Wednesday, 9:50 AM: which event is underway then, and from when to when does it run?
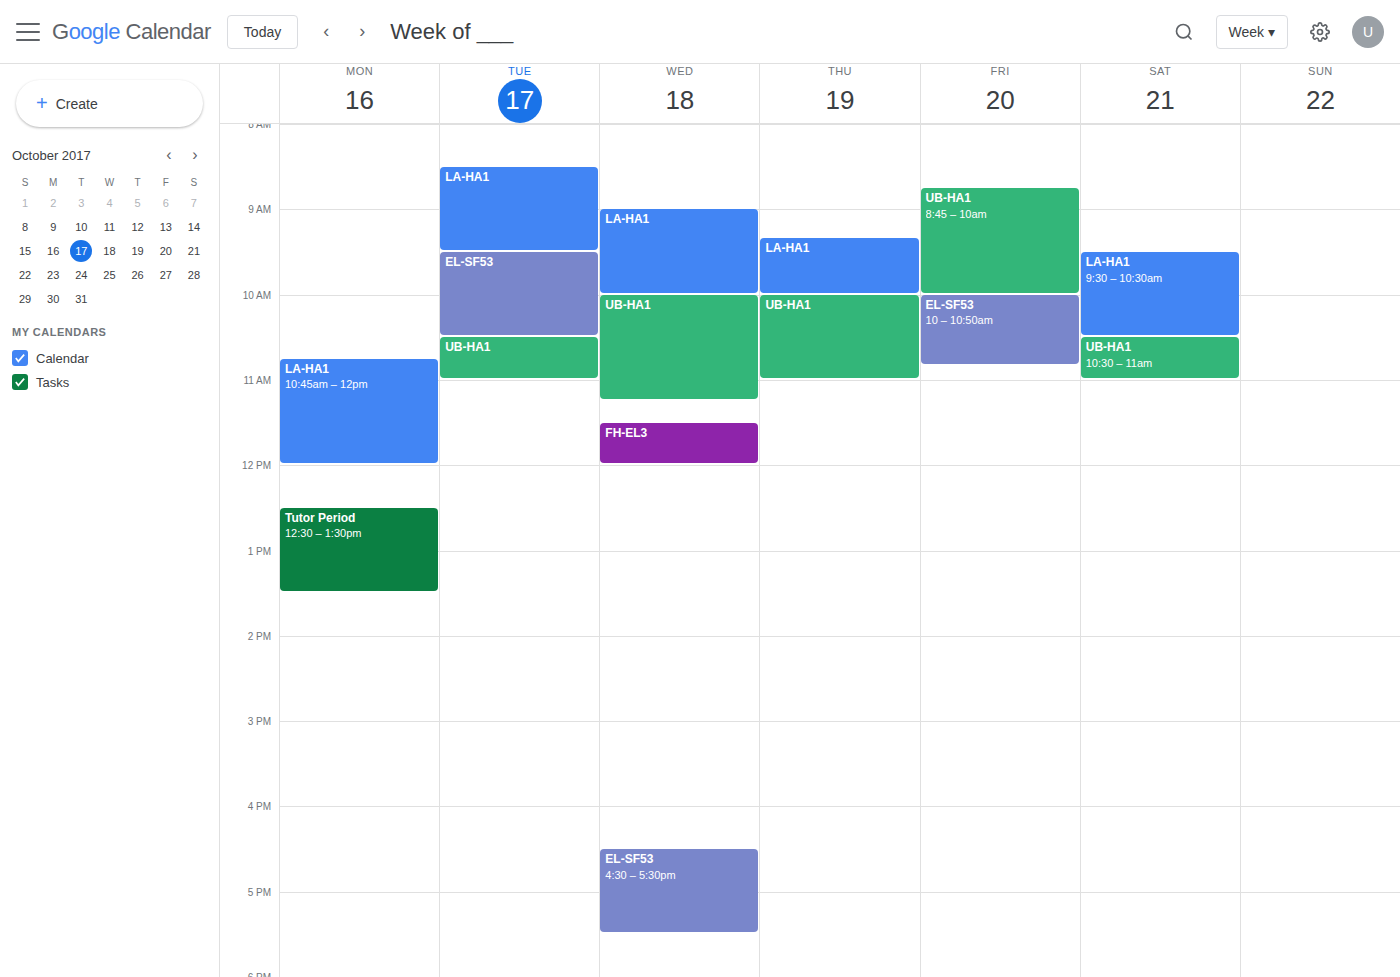
"LA-HA1", 9:00 AM to 10:00 AM